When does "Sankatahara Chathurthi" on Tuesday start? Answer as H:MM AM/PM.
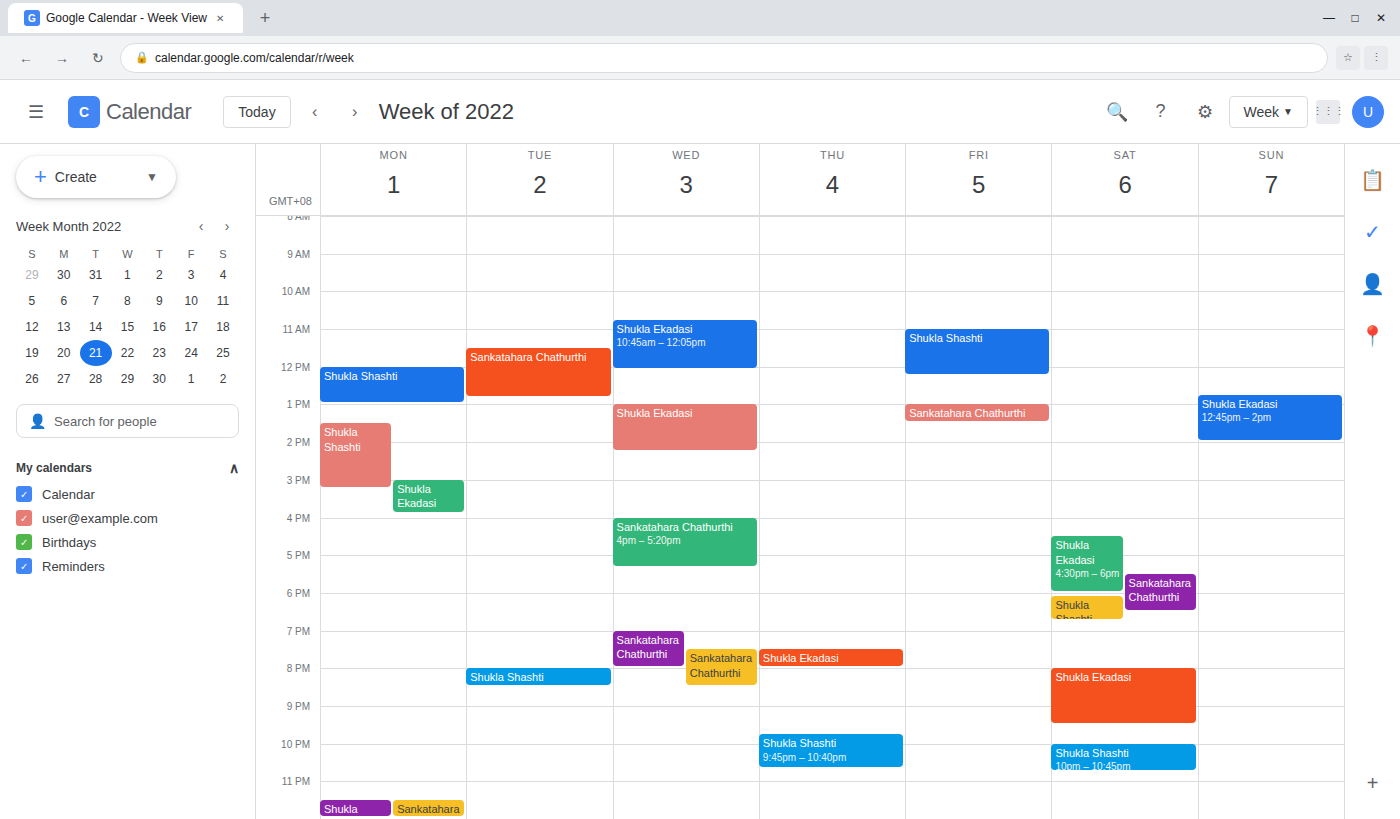
11:30 AM